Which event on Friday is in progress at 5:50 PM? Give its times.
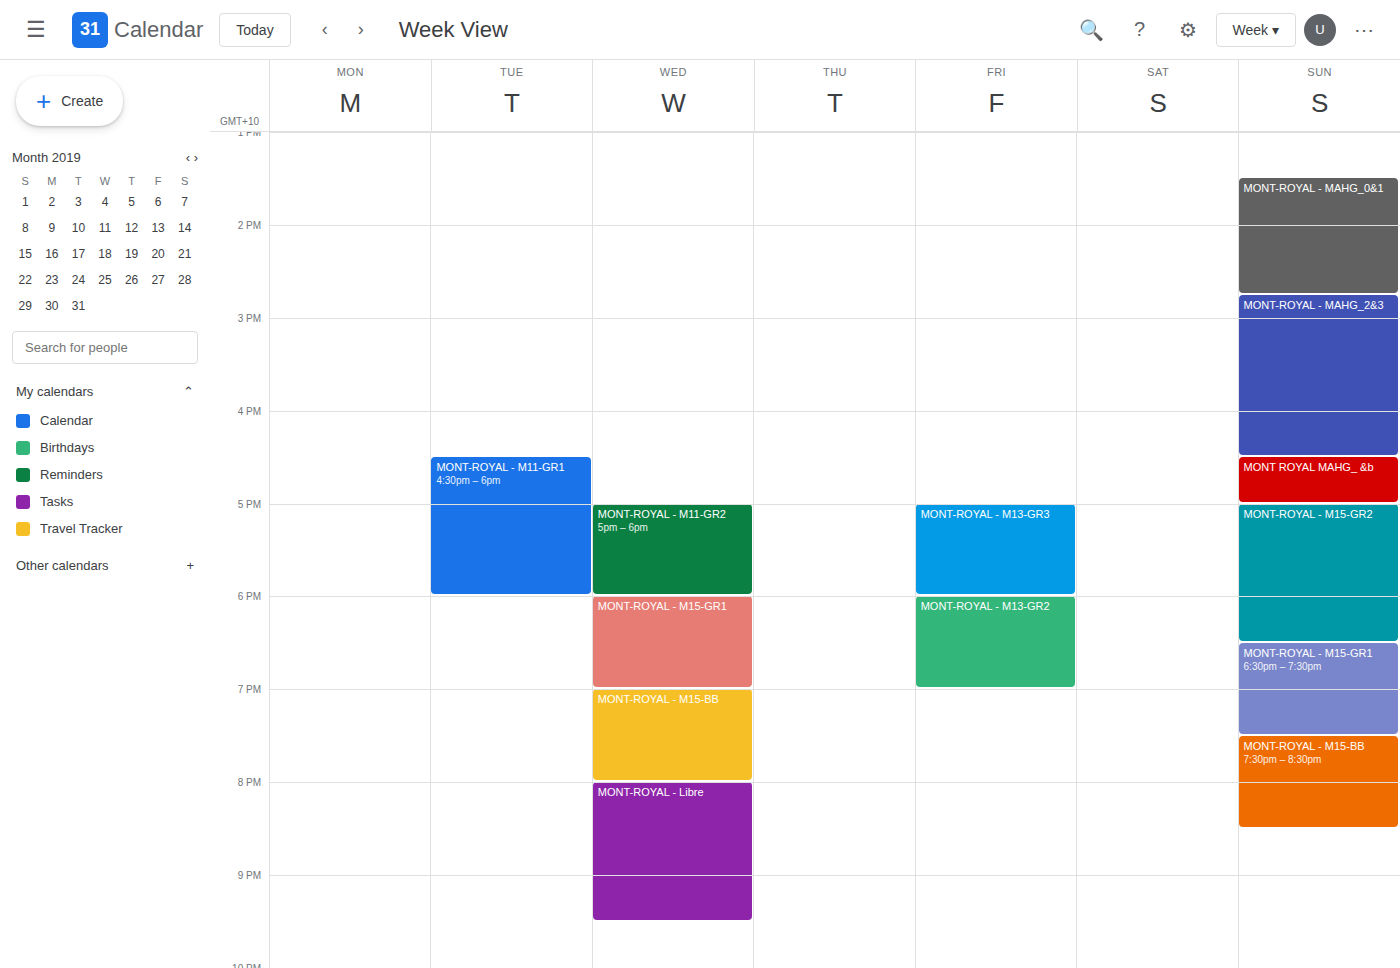
"MONT-ROYAL - M13-GR3", 5:00 PM to 6:00 PM